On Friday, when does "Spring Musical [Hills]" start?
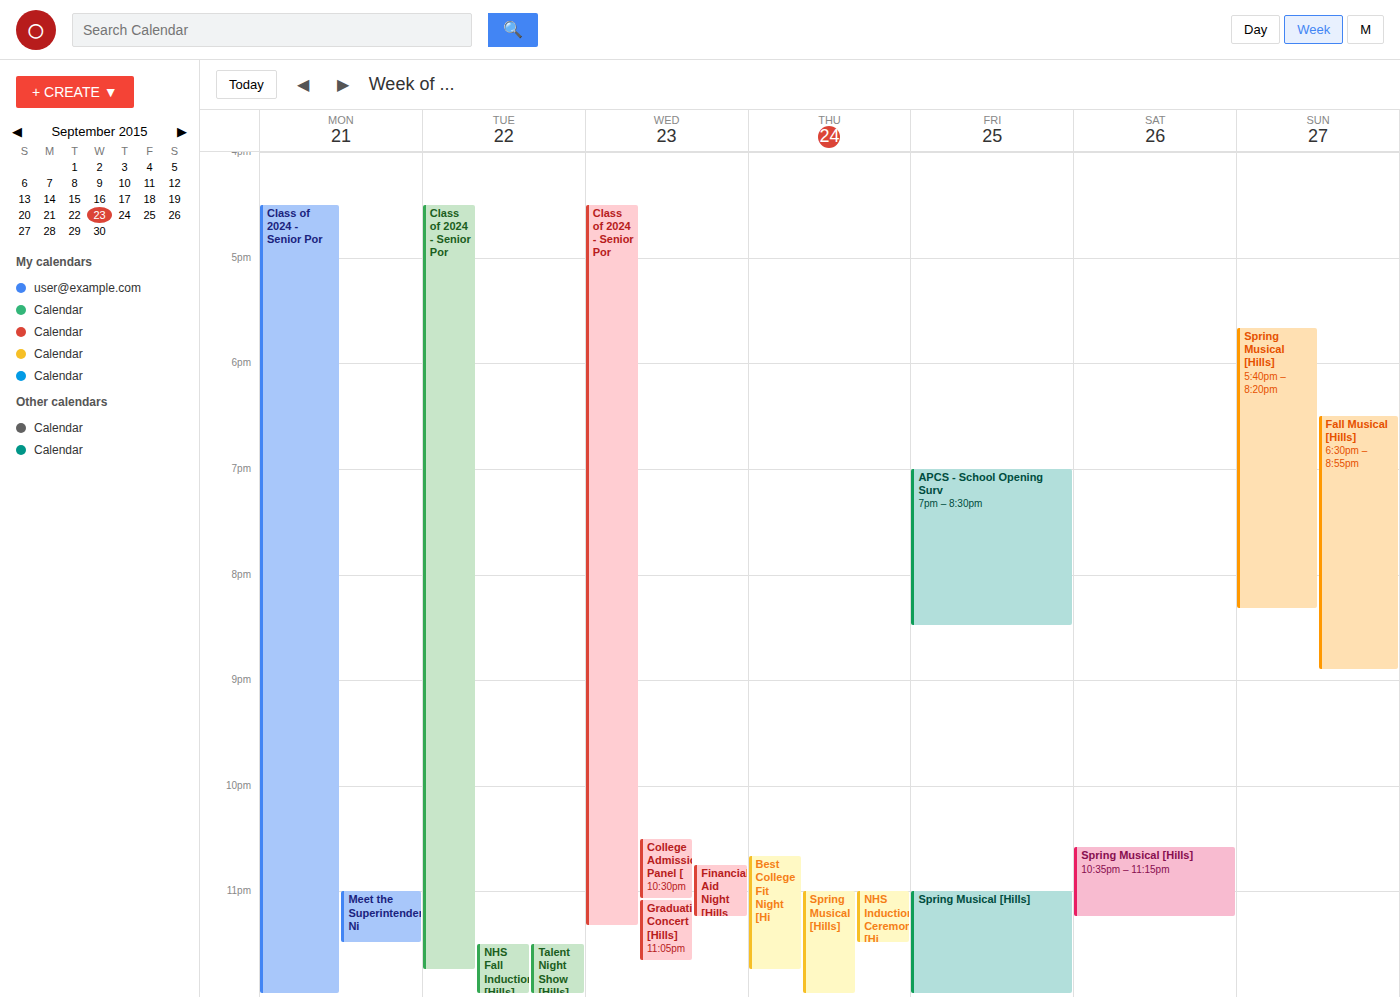
11:00 PM